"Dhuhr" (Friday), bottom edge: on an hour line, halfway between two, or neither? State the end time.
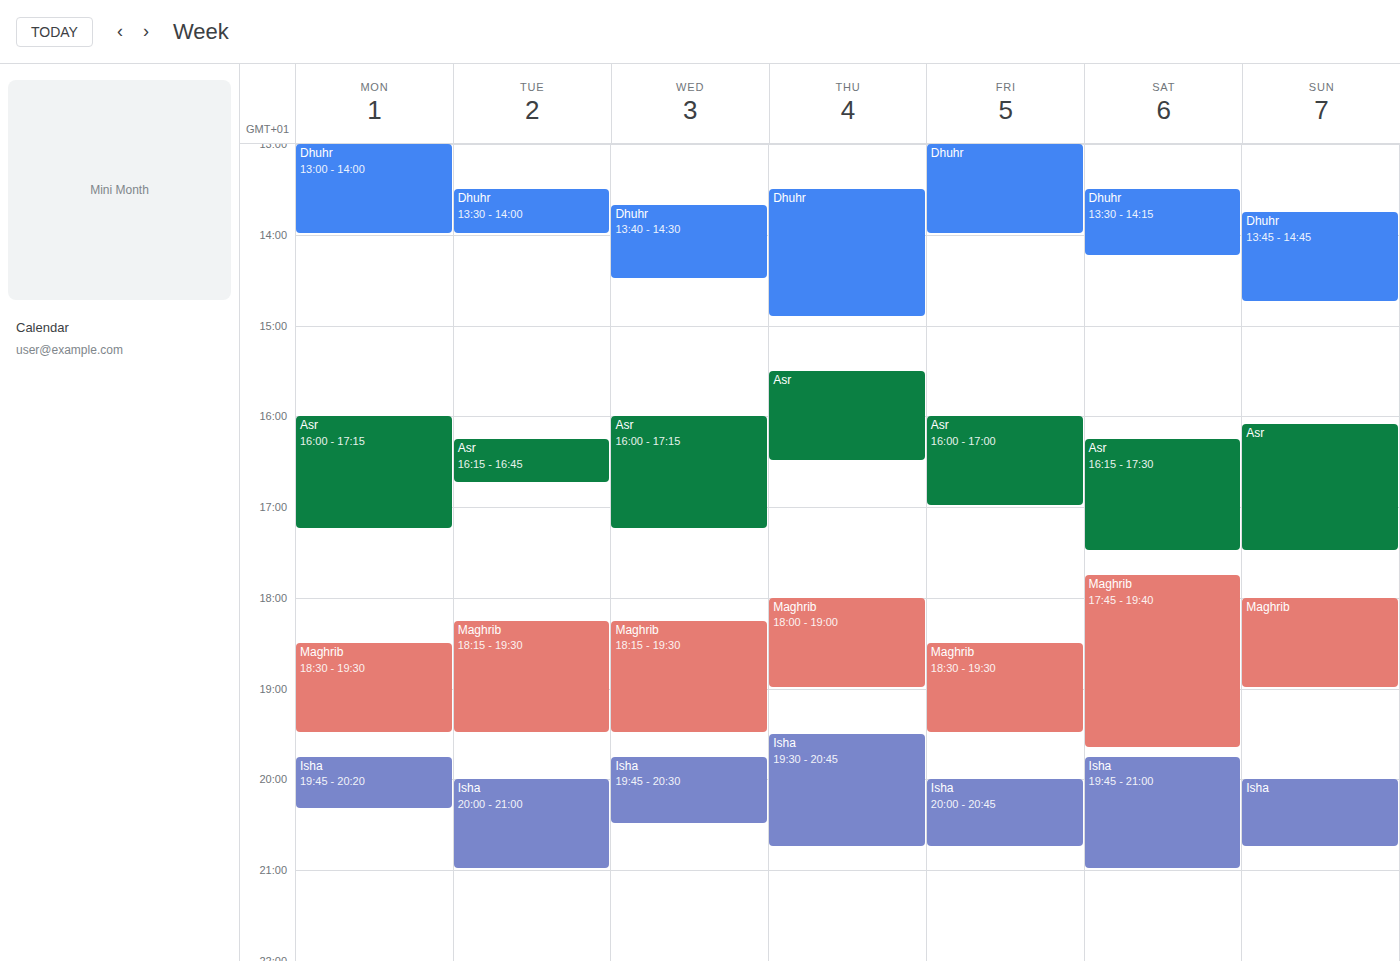
2:00 PM -- exactly on the 2 PM line.